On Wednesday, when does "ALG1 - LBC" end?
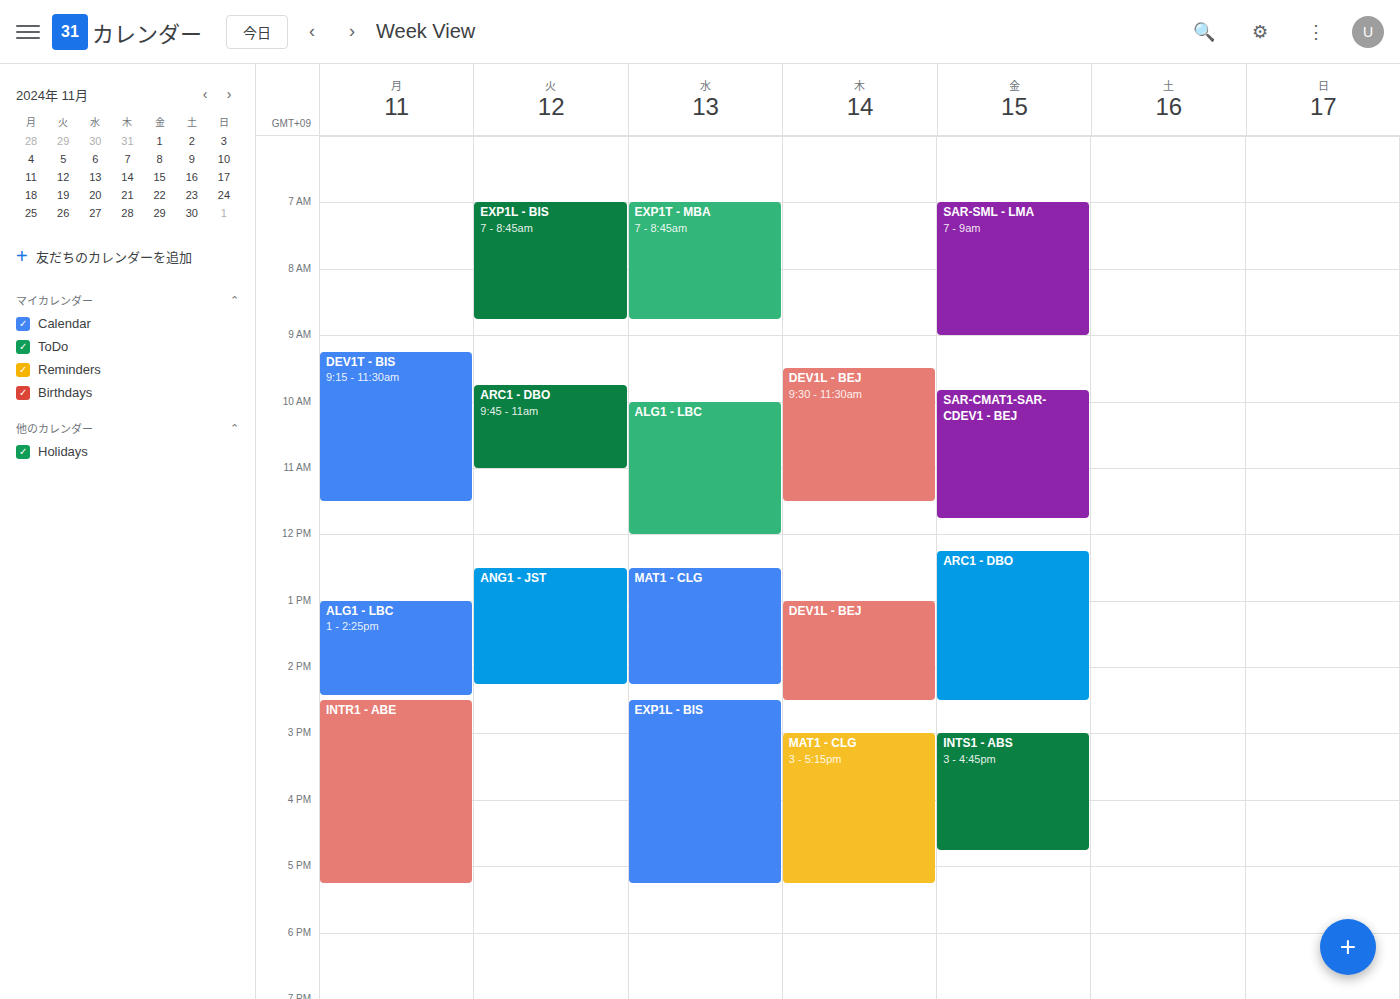
12:00 PM